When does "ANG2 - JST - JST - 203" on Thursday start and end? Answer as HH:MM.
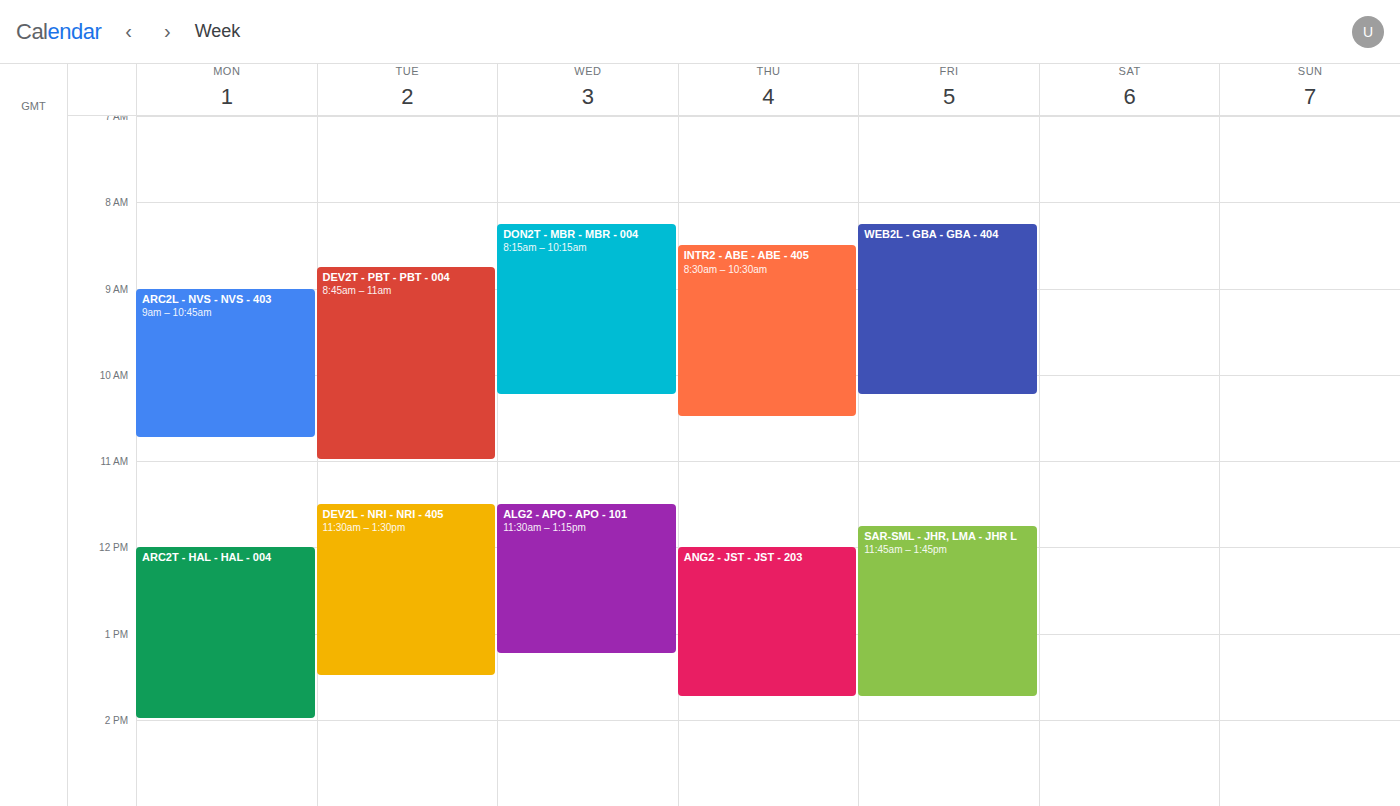
12:00 to 13:45